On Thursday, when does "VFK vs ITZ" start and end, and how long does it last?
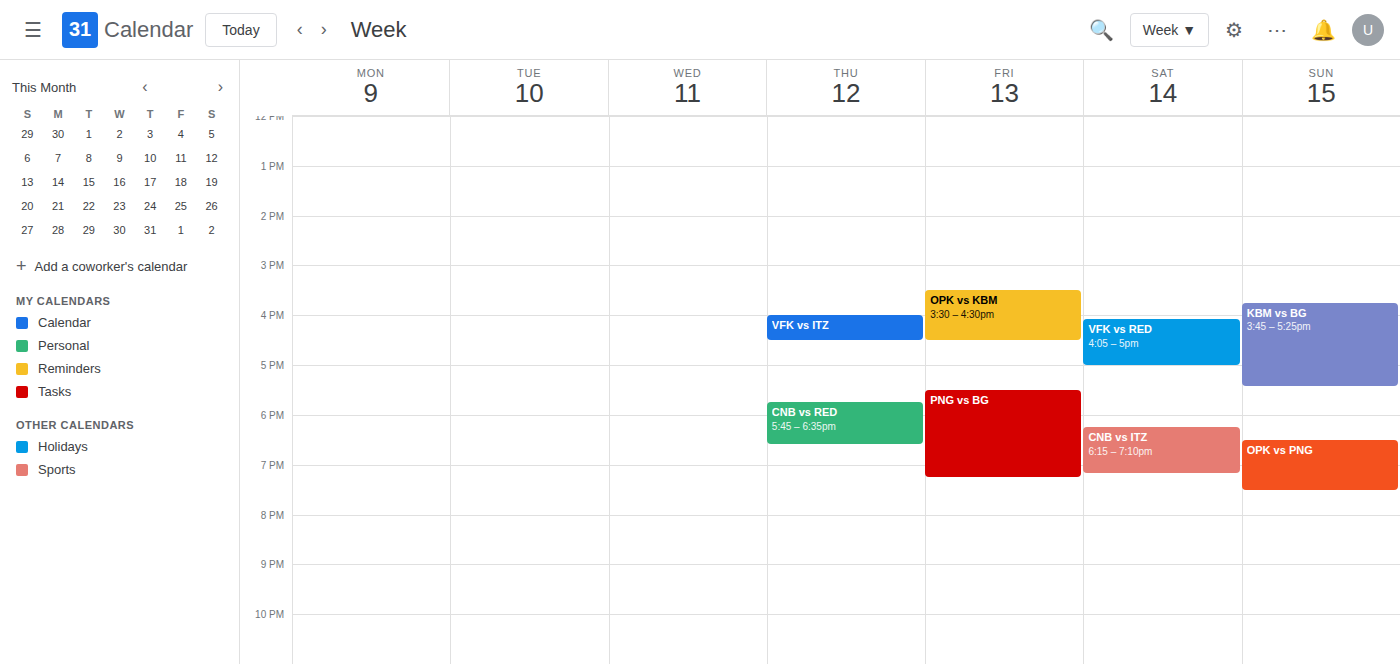
4:00 PM to 4:30 PM, 30 minutes